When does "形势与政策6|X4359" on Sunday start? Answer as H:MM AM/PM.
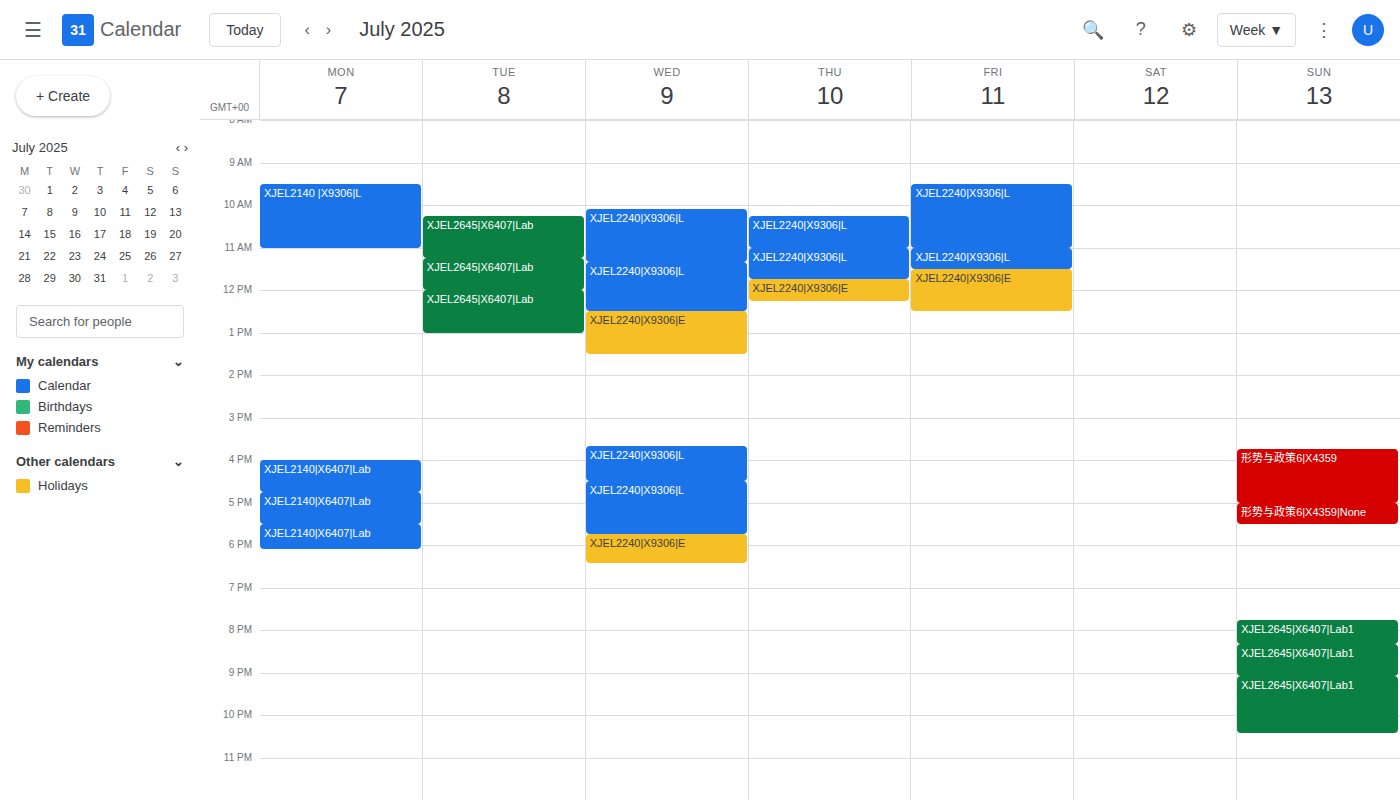
3:45 PM